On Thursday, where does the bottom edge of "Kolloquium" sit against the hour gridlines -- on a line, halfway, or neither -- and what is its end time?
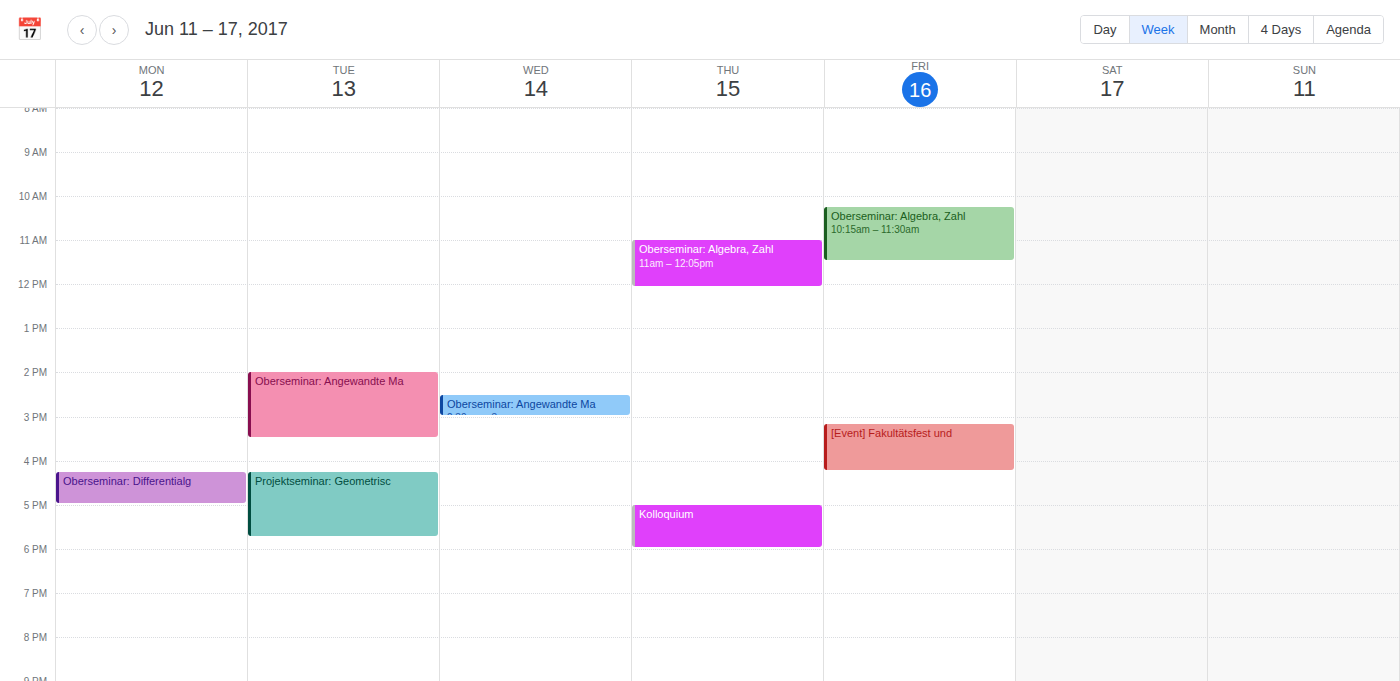
6:00 PM -- exactly on the 6 PM line.